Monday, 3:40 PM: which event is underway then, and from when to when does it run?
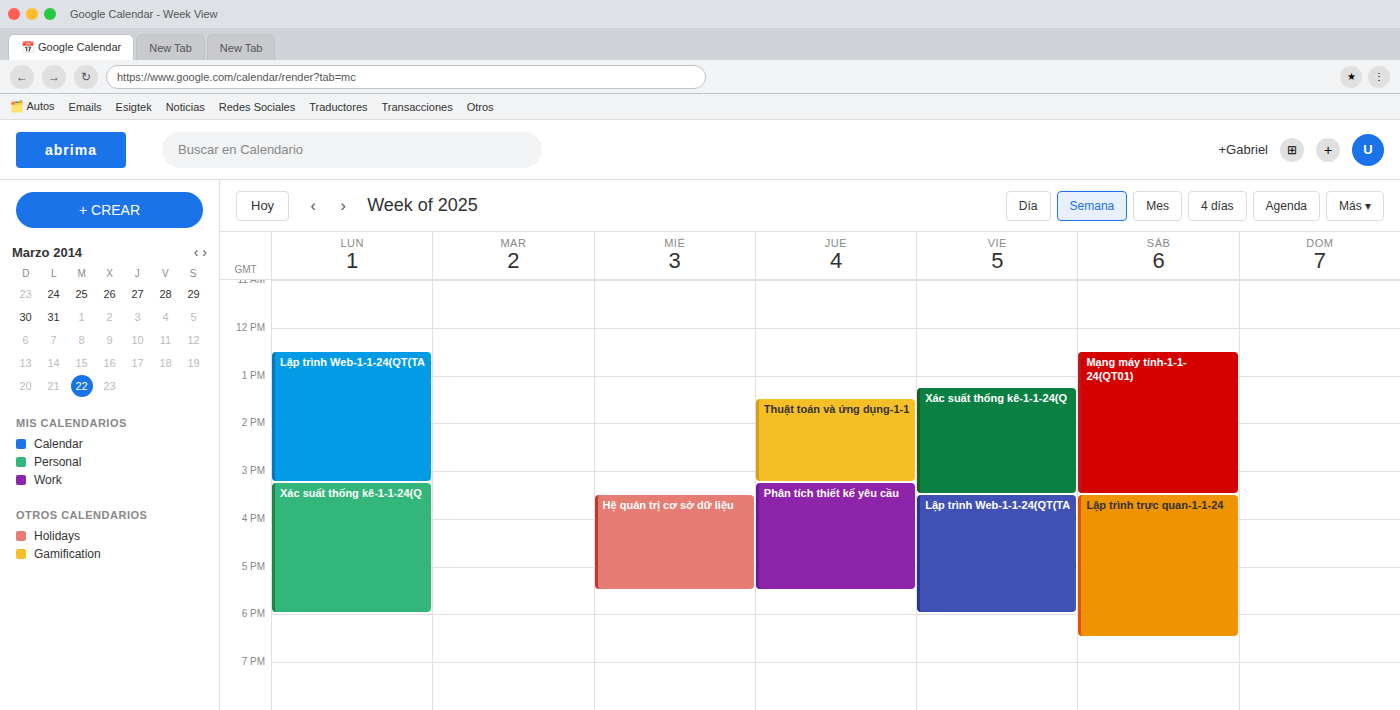
"Xác suất thống kê-1-1-24(Q", 3:15 PM to 6:00 PM